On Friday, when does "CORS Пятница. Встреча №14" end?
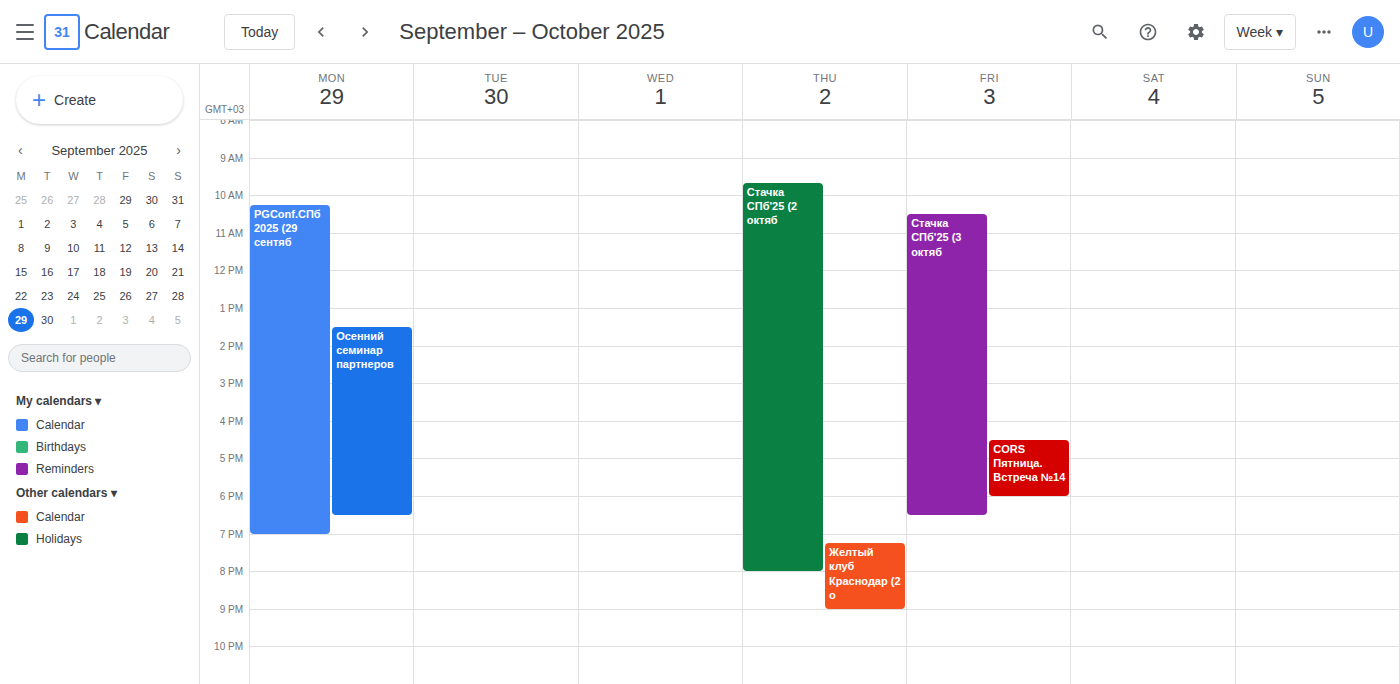
6:00 PM